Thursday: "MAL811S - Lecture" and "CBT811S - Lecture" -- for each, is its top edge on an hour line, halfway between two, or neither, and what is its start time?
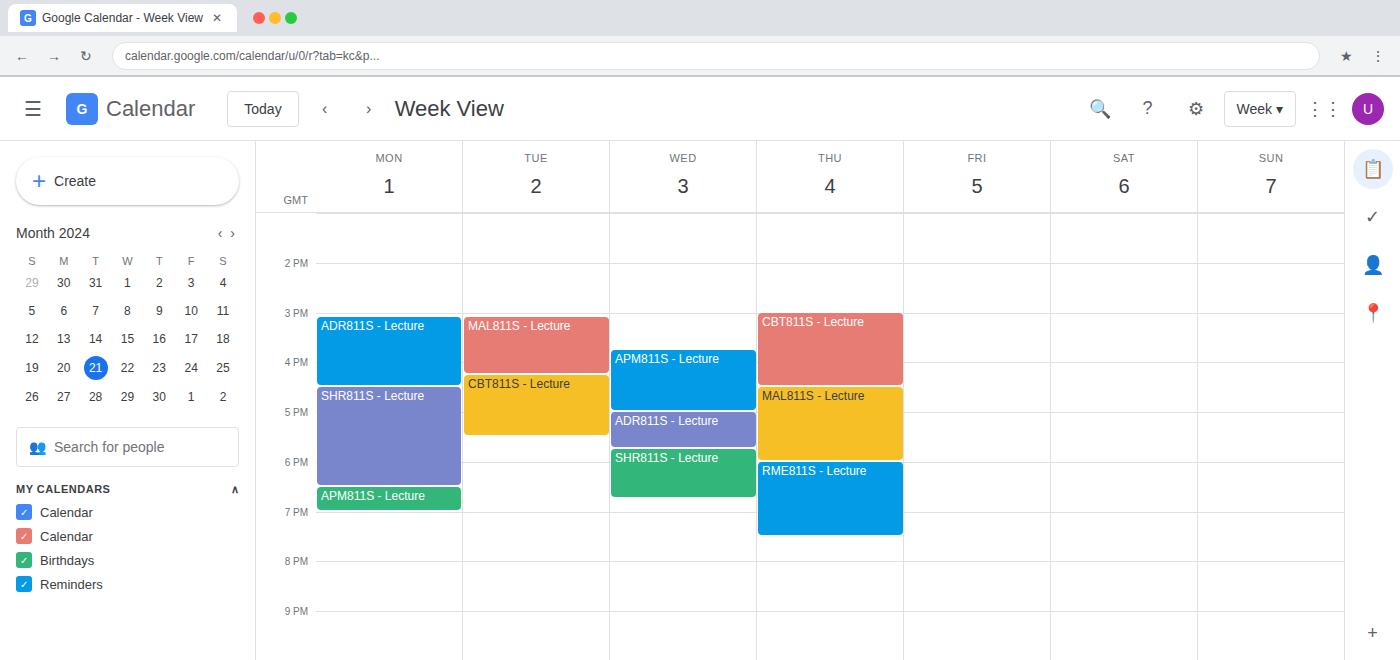
"MAL811S - Lecture": 4:30 PM, halfway between the 4 PM and 5 PM lines. "CBT811S - Lecture": 3:00 PM, exactly on the 3 PM line.